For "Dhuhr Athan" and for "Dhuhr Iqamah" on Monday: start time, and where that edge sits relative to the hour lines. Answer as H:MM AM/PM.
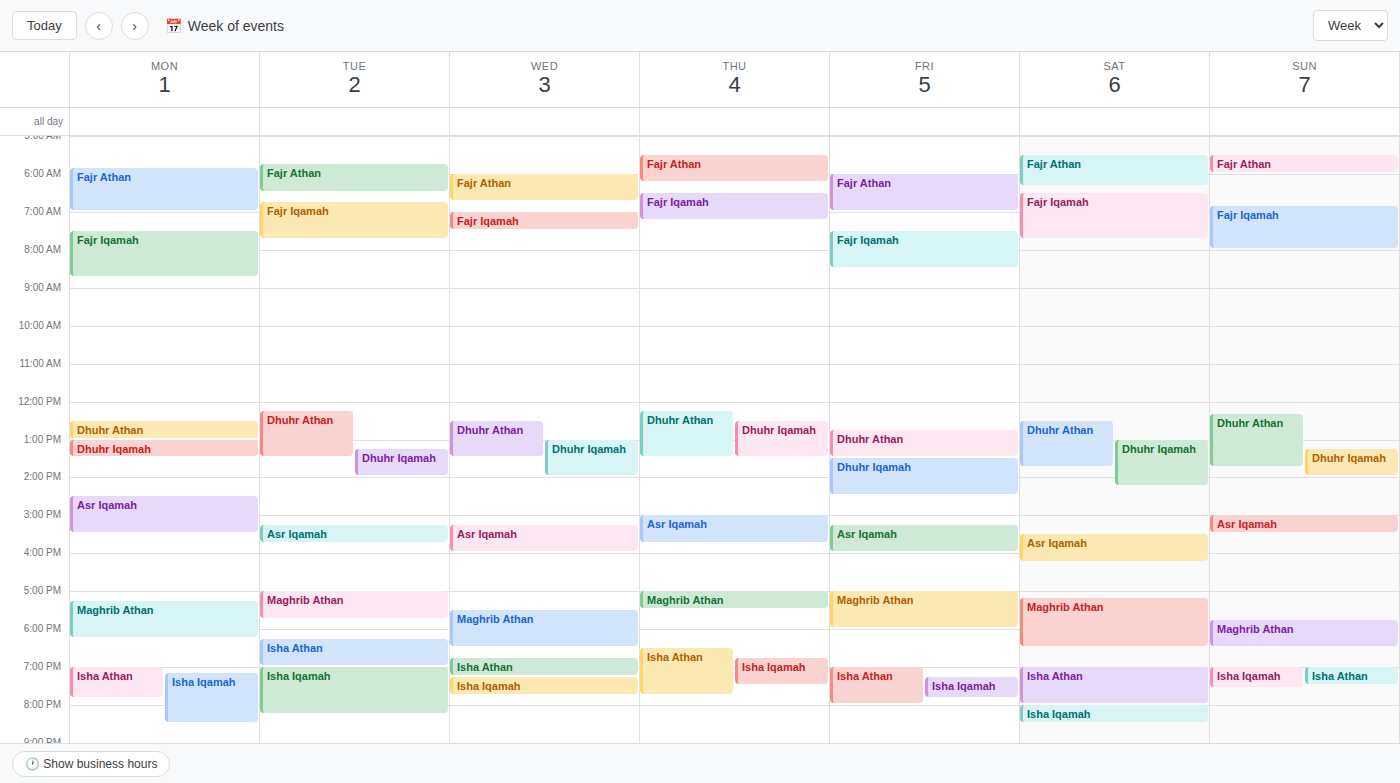
"Dhuhr Athan": 12:30 PM, halfway between the 12 PM and 1 PM lines. "Dhuhr Iqamah": 1:00 PM, exactly on the 1 PM line.